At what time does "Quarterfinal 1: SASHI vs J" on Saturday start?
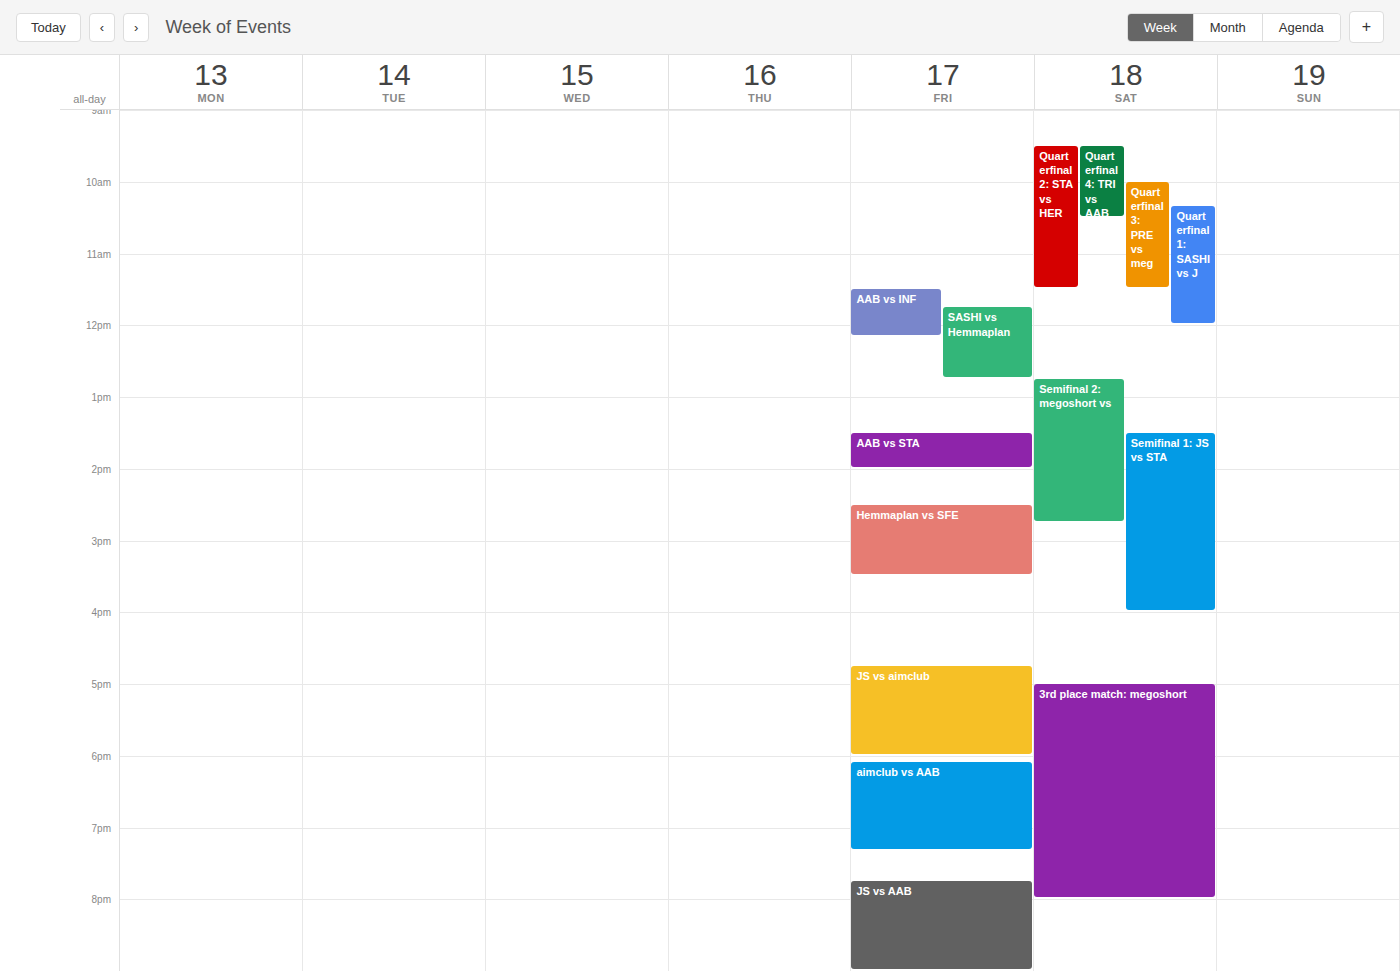
10:20 AM